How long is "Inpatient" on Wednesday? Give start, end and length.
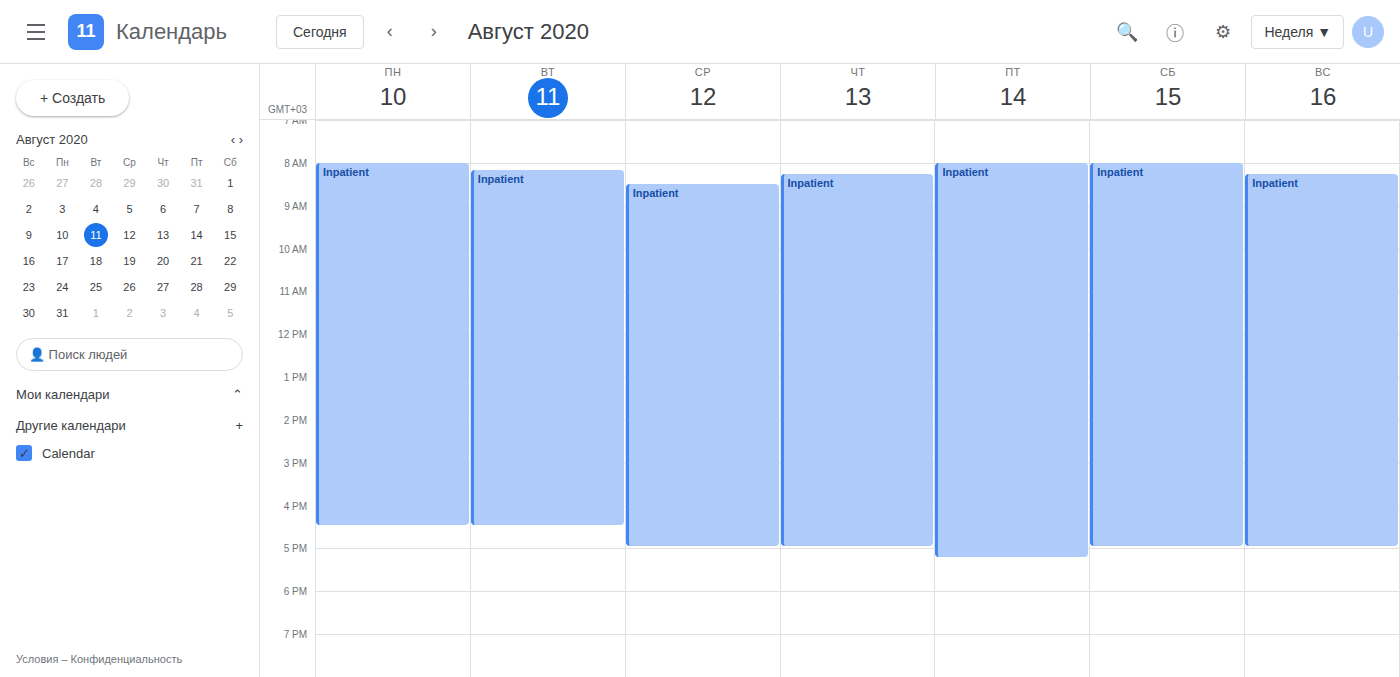
08:30 to 17:00, 8 hours 30 minutes